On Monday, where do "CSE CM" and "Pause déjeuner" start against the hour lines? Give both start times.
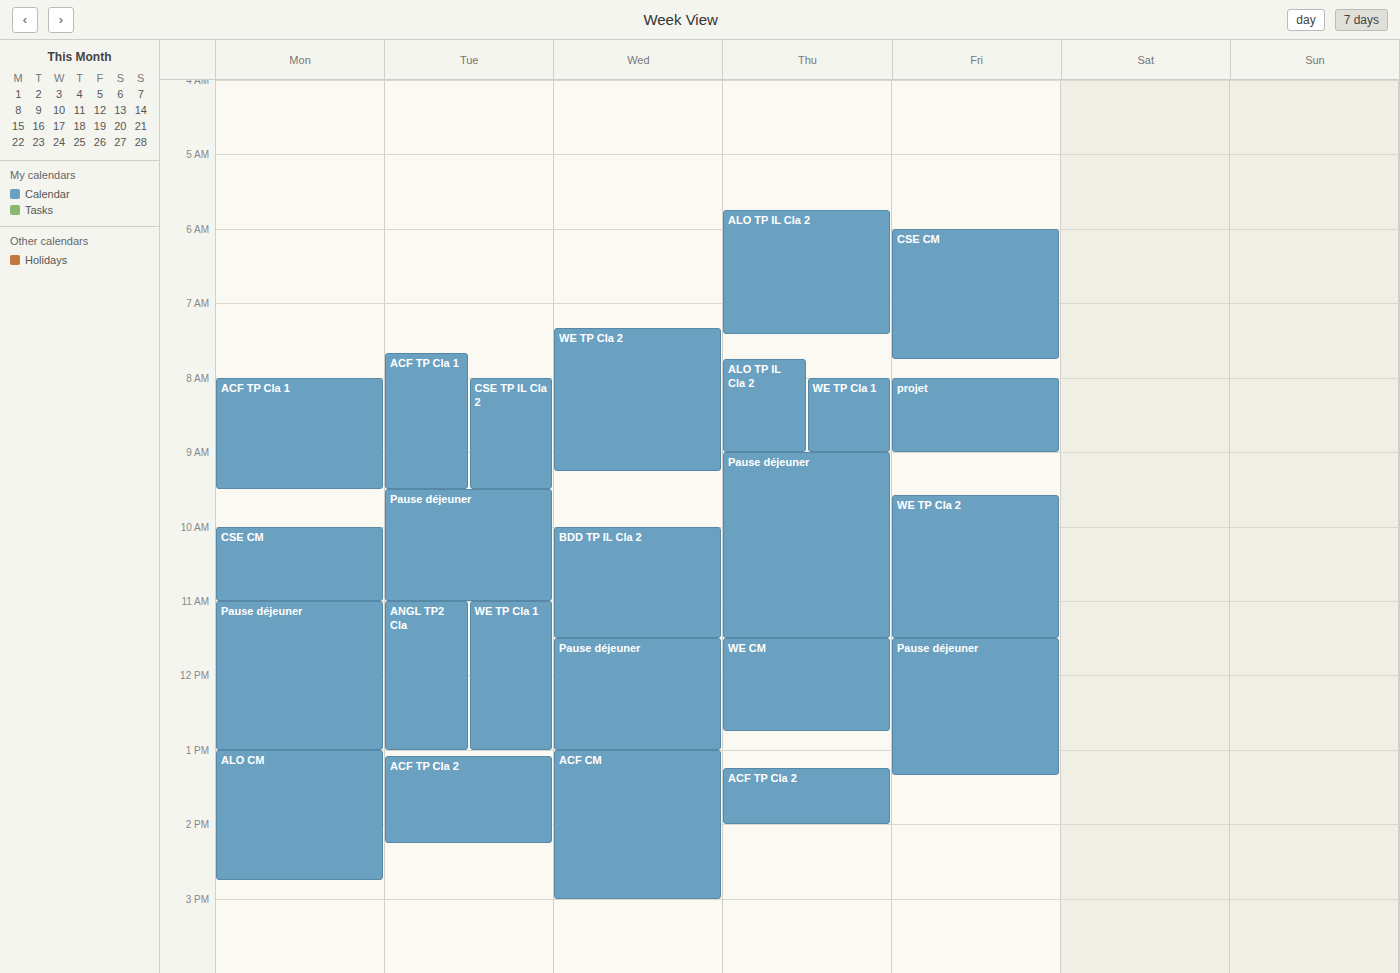
"CSE CM": 10:00 AM, exactly on the 10 AM line. "Pause déjeuner": 11:00 AM, exactly on the 11 AM line.